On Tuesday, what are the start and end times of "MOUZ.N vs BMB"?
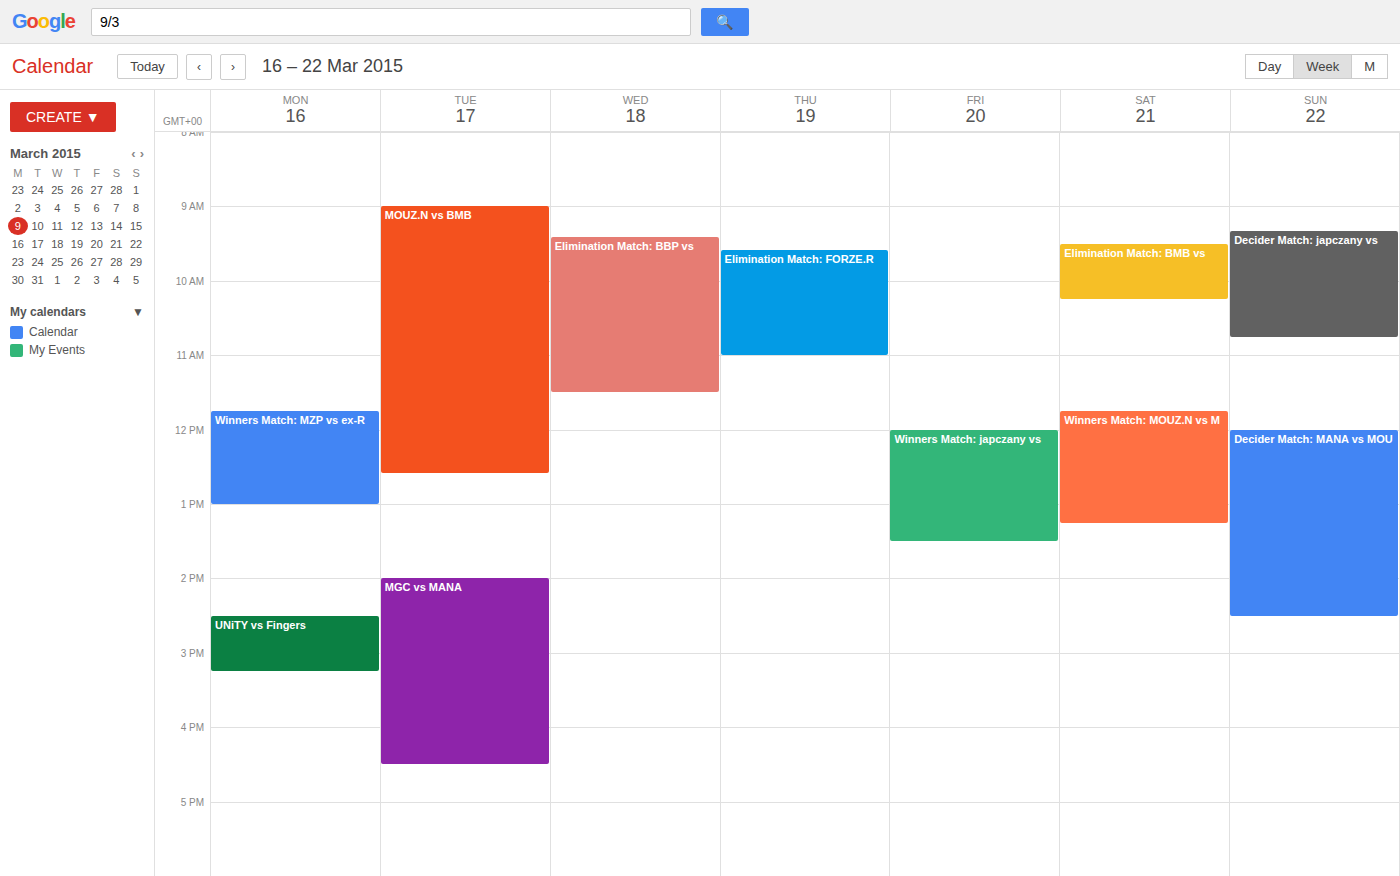
9:00 AM to 12:35 PM